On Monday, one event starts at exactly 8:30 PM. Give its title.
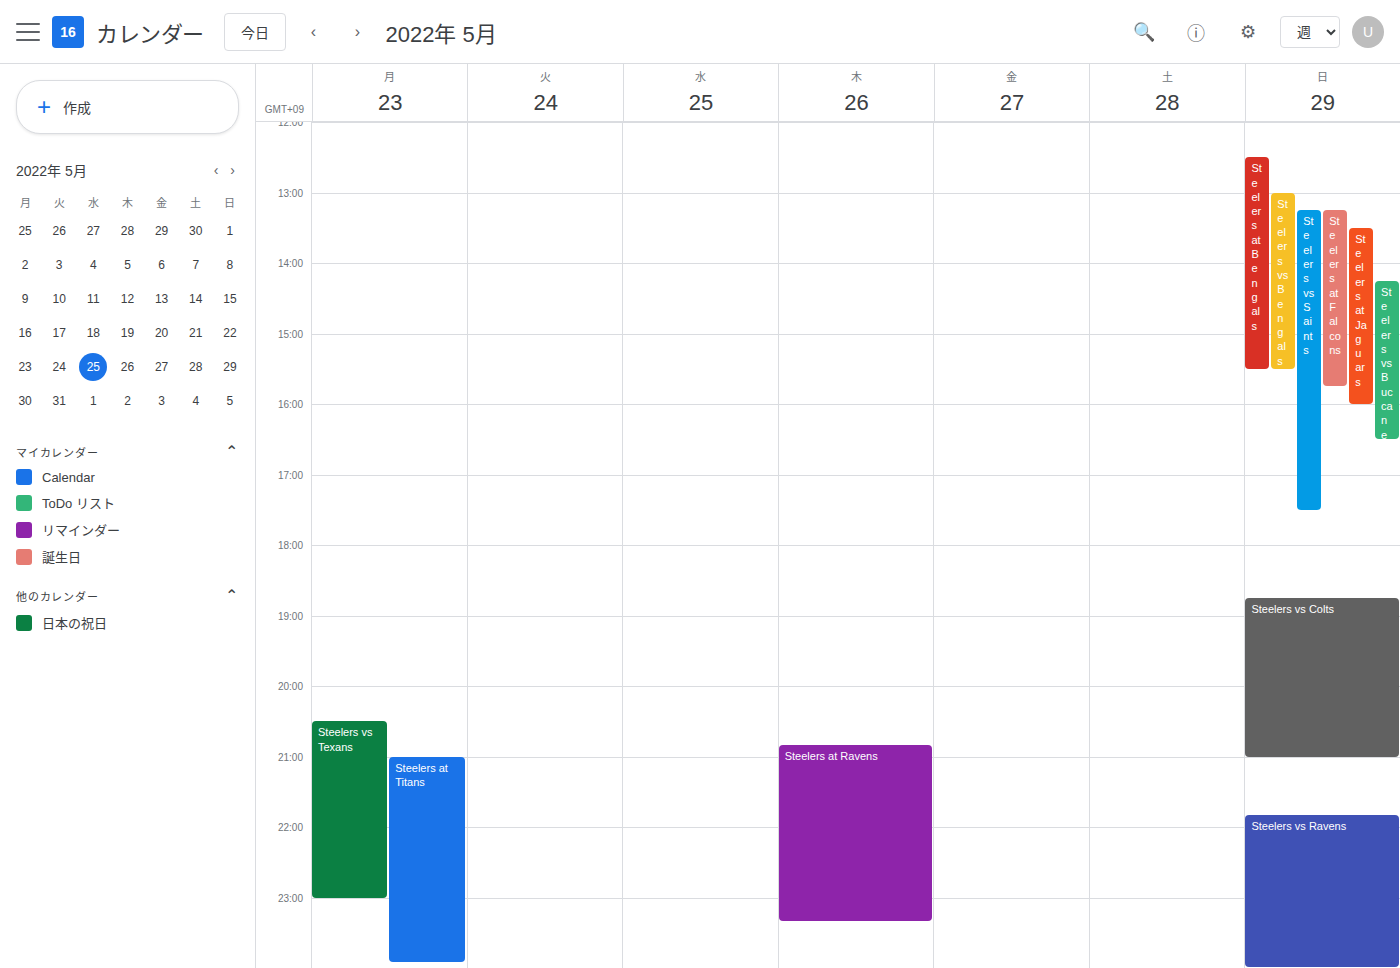
"Steelers vs Texans"